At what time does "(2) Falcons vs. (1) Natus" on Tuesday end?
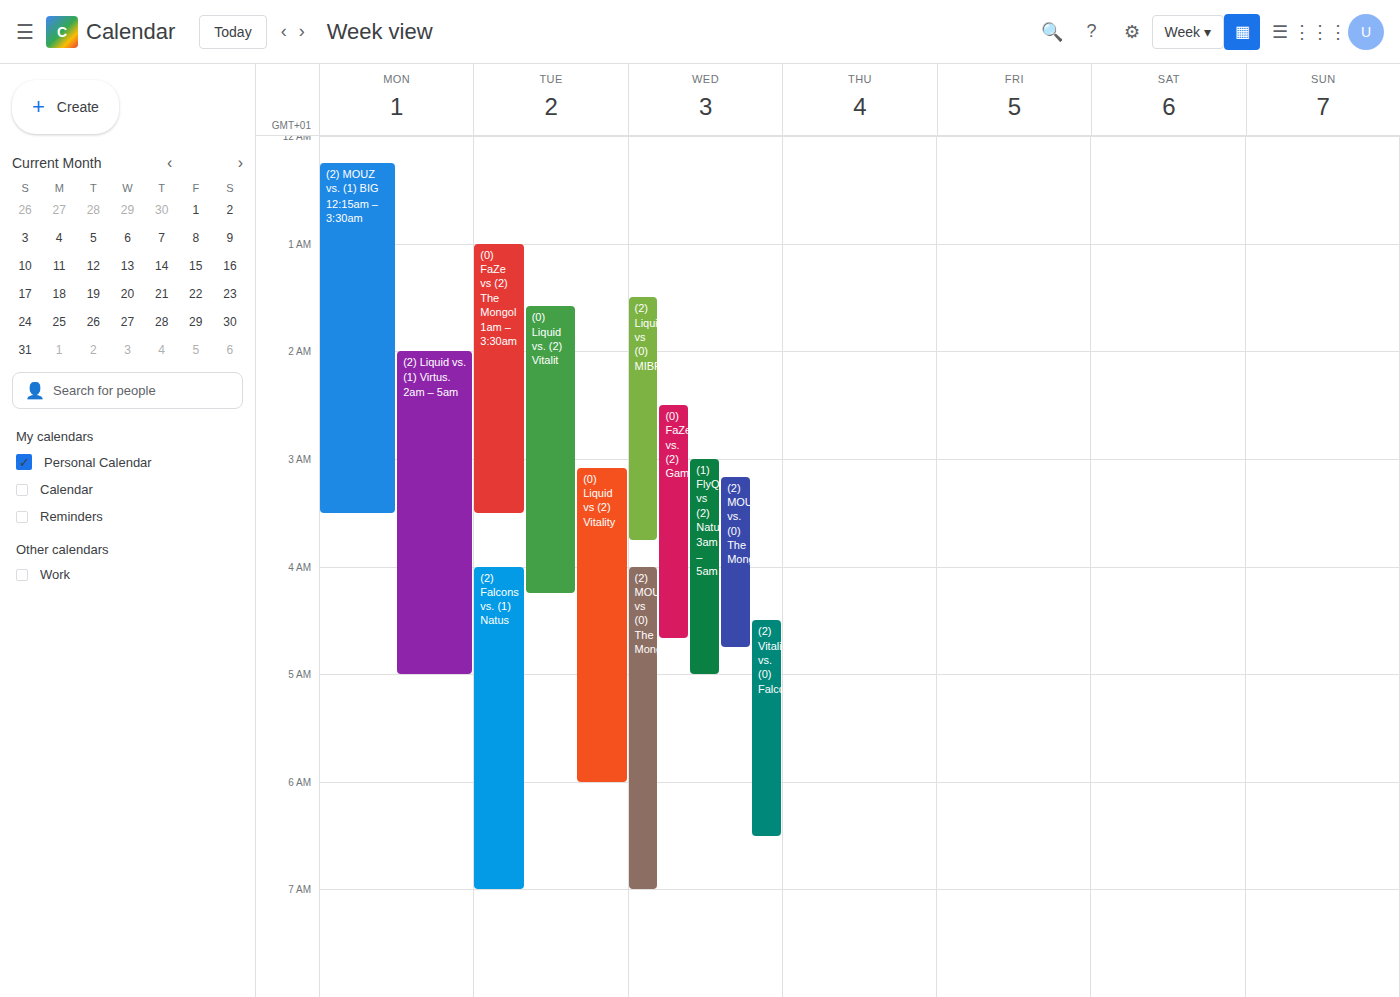
7:00 AM